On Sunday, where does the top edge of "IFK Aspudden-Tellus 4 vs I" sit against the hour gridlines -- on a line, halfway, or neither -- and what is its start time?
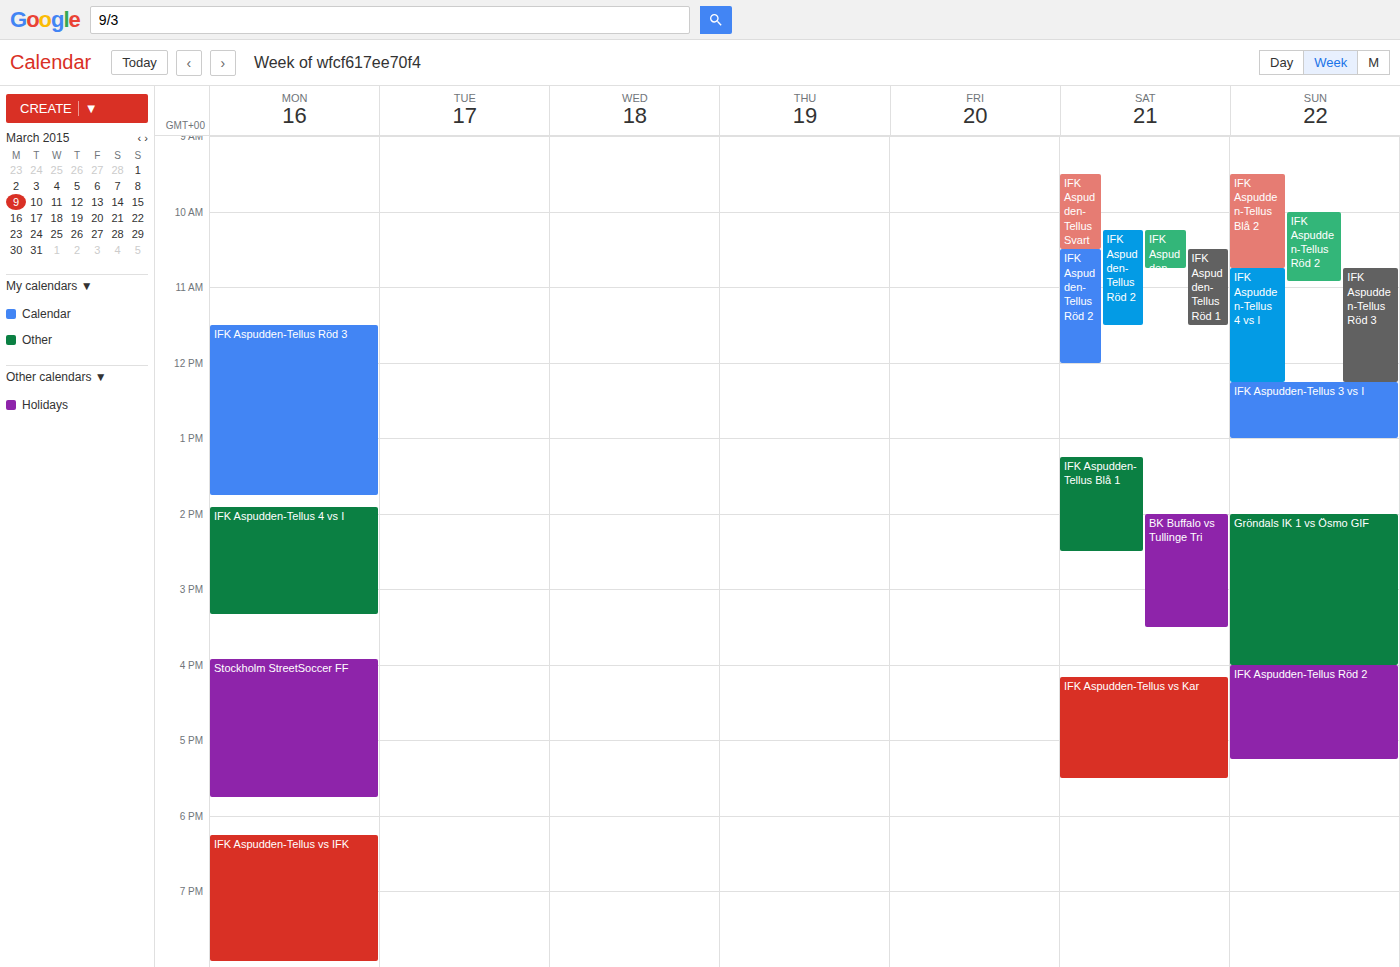
10:45 AM -- neither: three quarters of the way from the 10 AM line to the 11 AM line.